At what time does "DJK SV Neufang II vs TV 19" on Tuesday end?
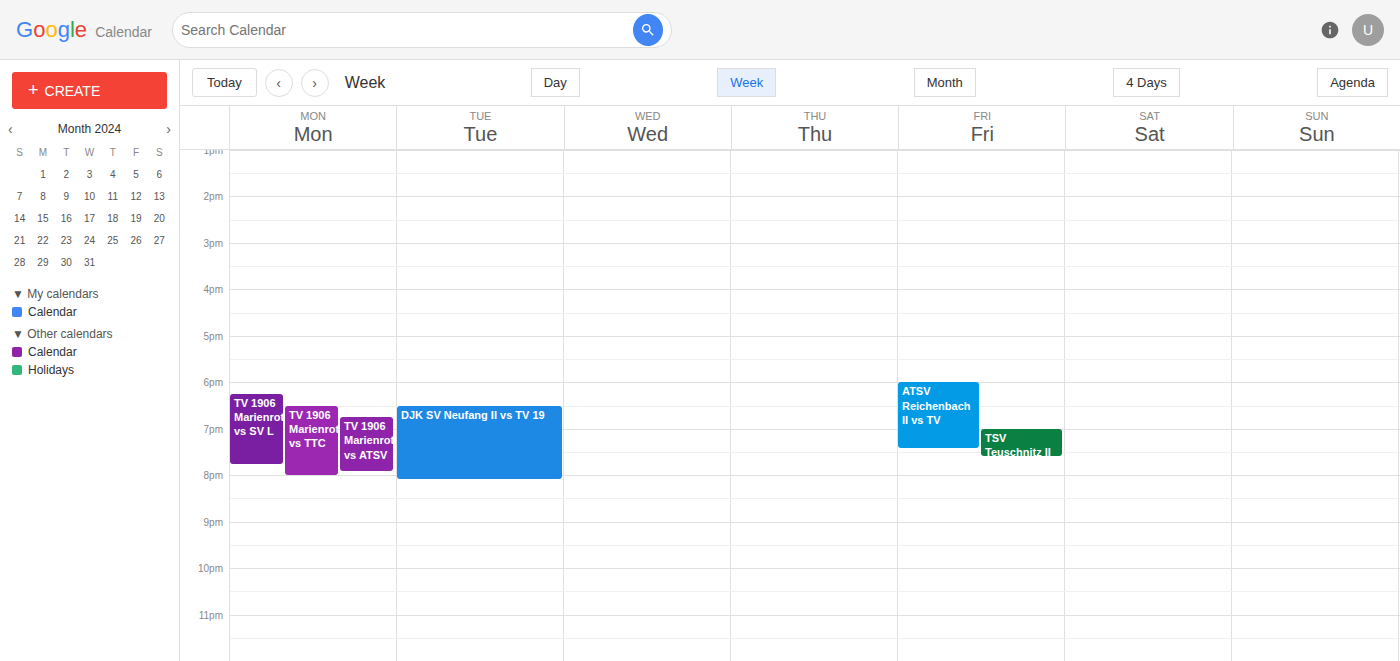
8:05 PM